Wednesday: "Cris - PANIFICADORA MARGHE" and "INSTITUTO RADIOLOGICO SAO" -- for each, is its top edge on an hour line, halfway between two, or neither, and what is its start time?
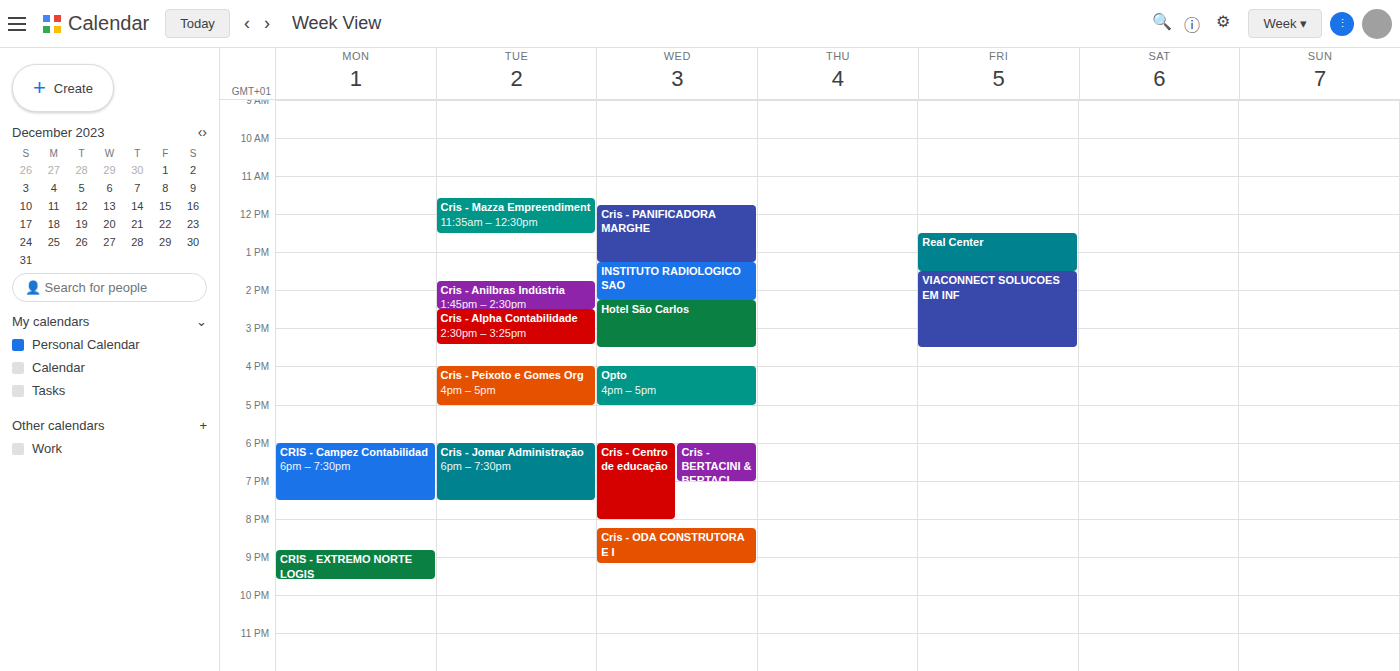
"Cris - PANIFICADORA MARGHE": 11:45 AM, neither: three quarters of the way from the 11 AM line to the 12 PM line. "INSTITUTO RADIOLOGICO SAO": 1:15 PM, neither: a quarter of the way from the 1 PM line to the 2 PM line.